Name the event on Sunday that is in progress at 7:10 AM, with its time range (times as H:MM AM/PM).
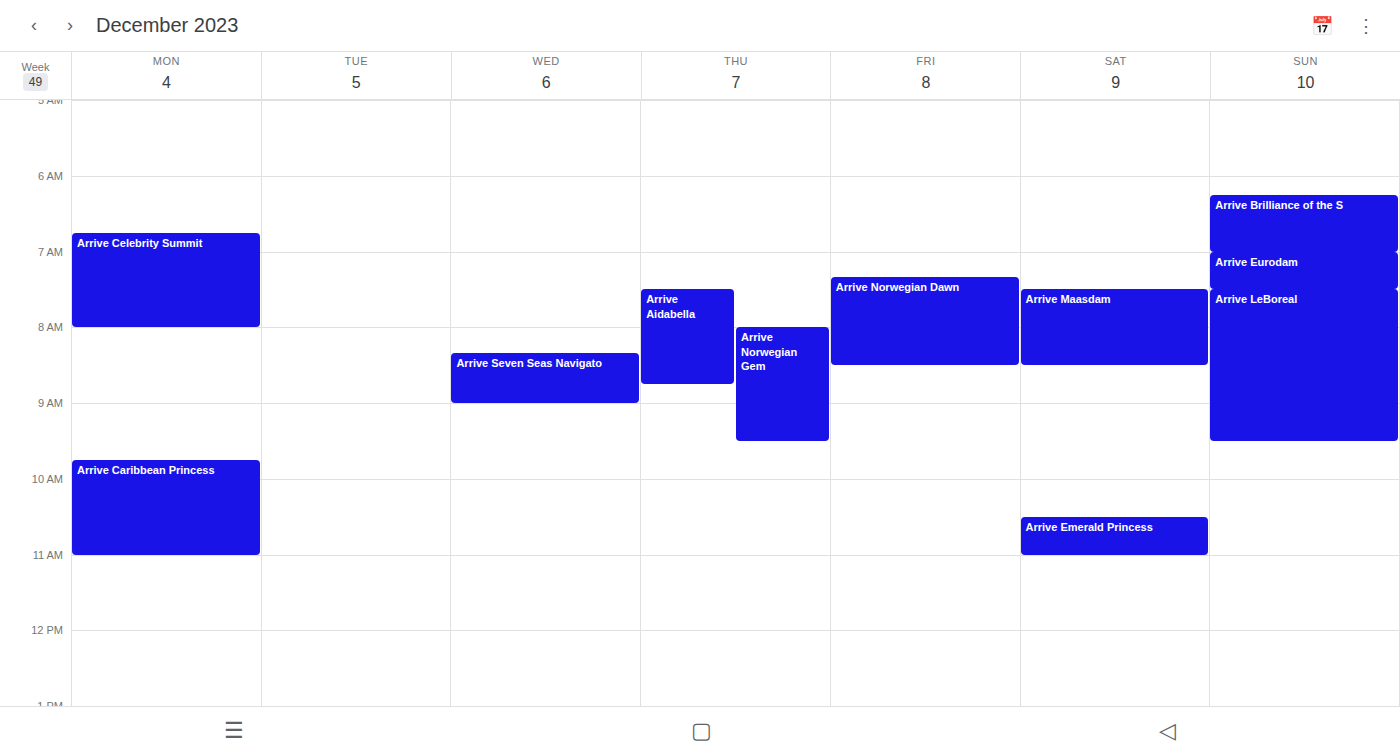
"Arrive Eurodam", 7:00 AM to 7:30 AM